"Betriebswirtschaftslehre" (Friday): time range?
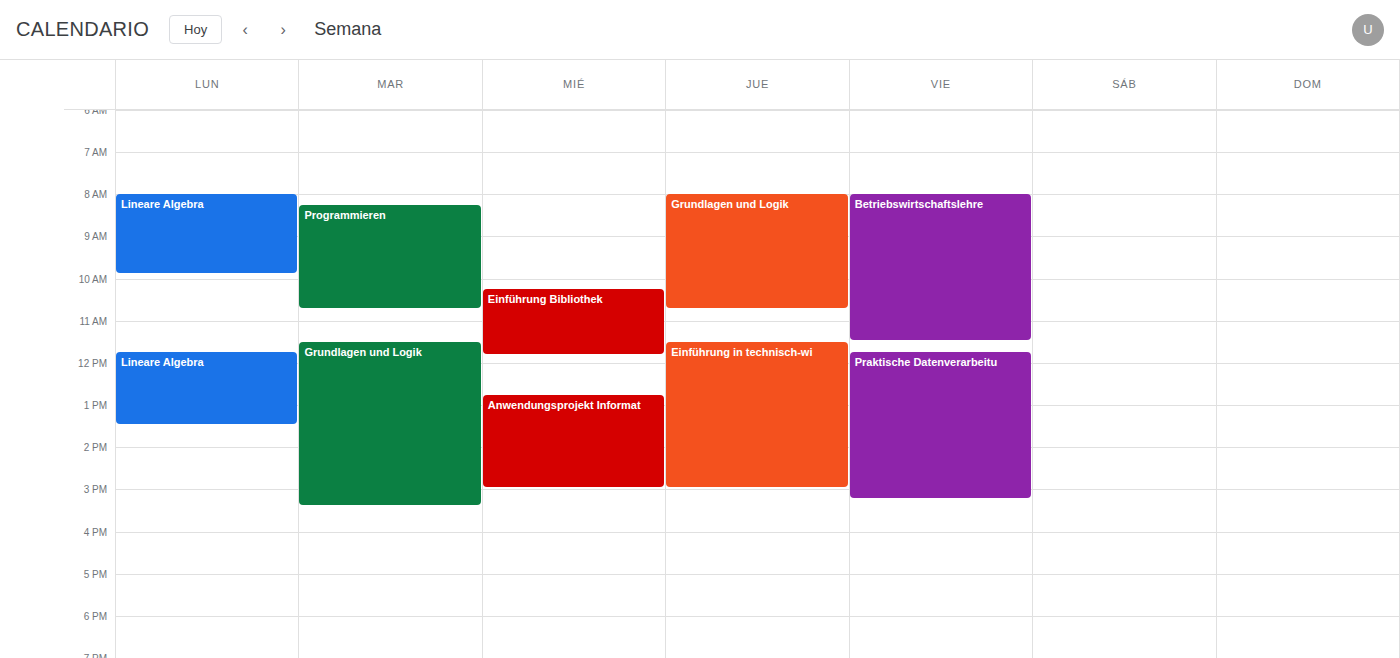
8:00 AM to 11:30 AM